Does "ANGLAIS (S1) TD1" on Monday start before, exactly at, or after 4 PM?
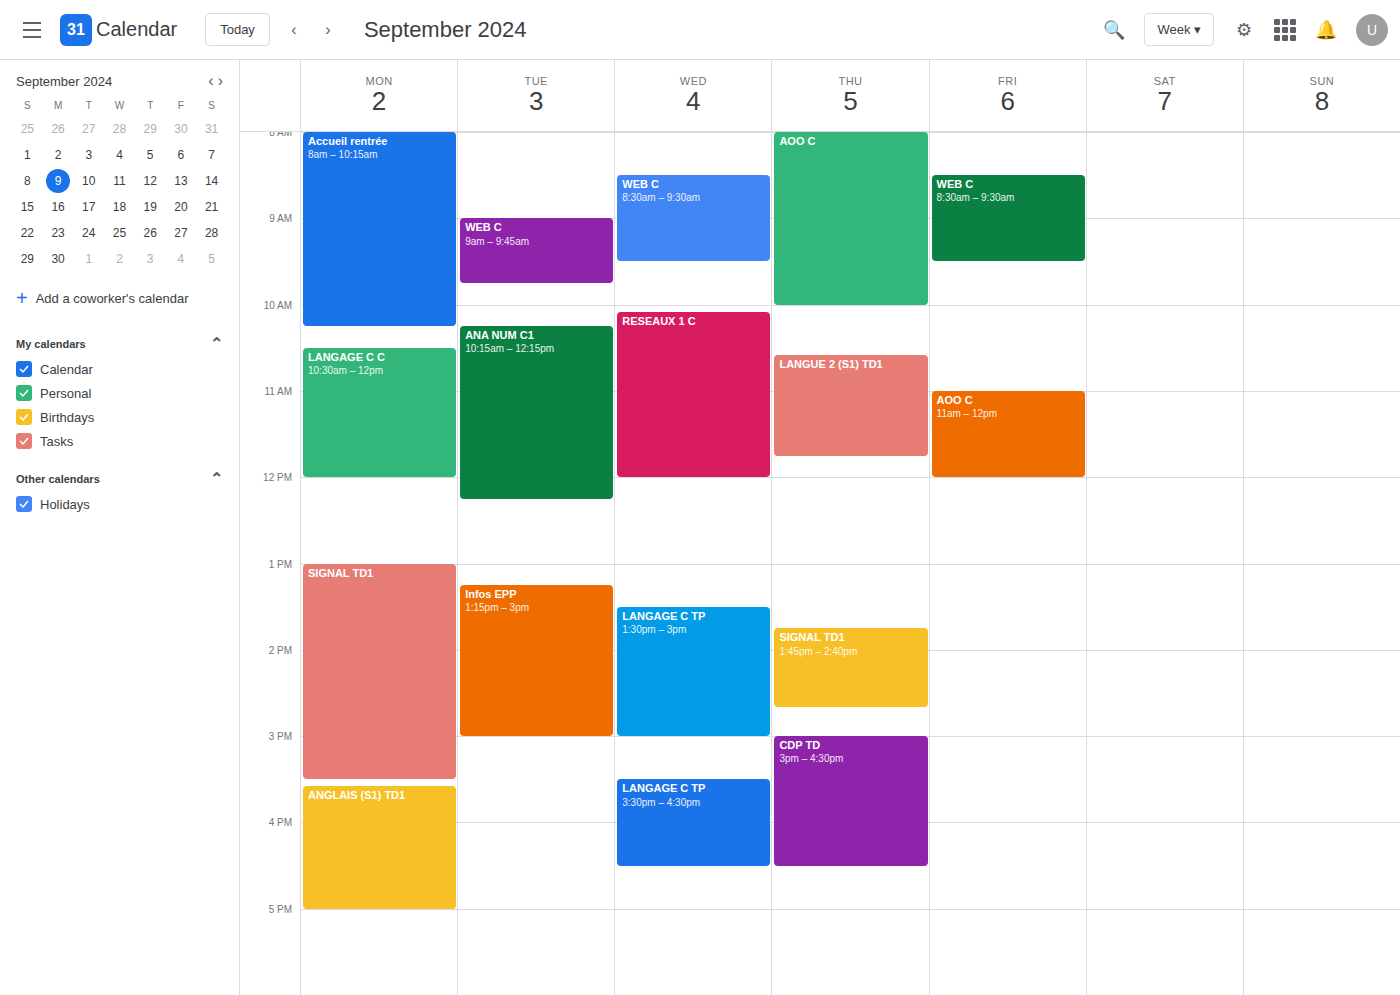
3:35 PM -- before 4 PM, 25 minutes above the 4 PM line.